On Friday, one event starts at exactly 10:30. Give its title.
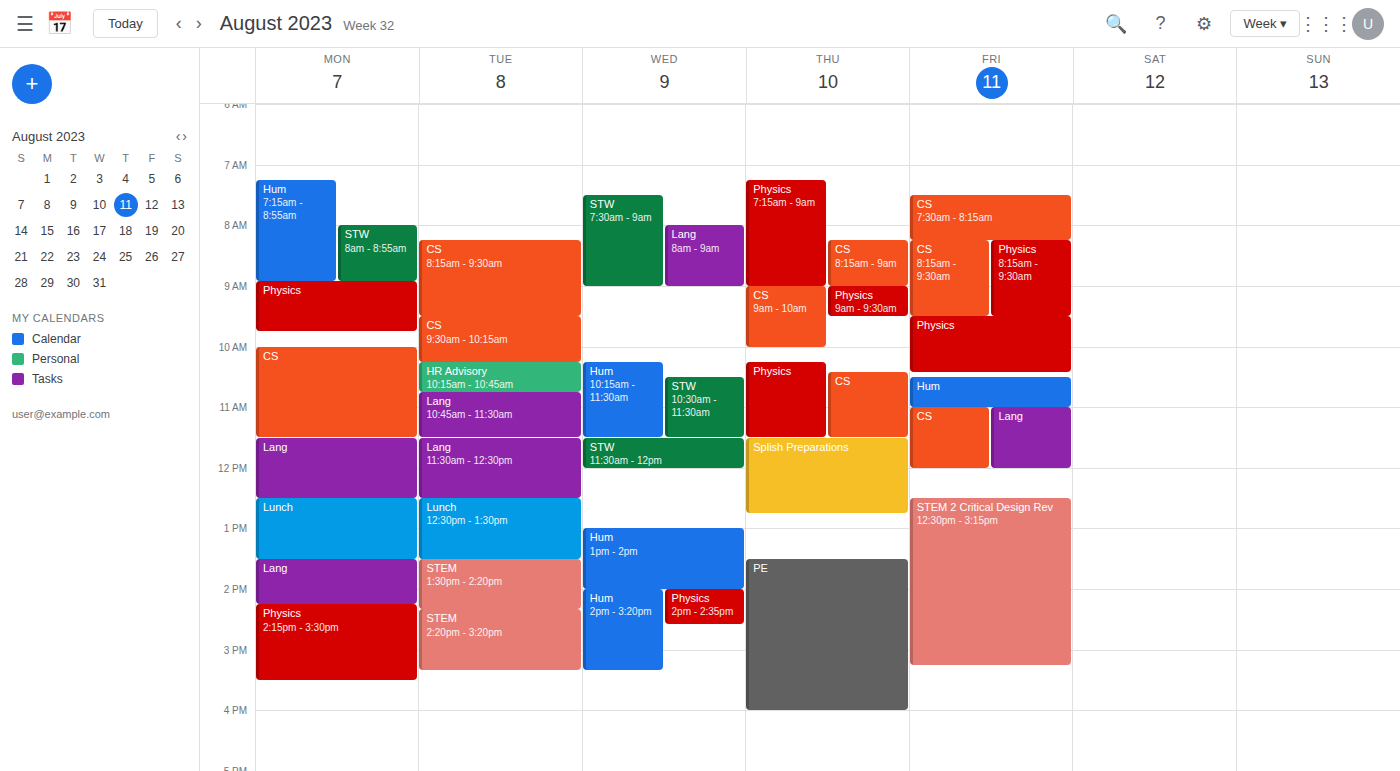
"Hum"